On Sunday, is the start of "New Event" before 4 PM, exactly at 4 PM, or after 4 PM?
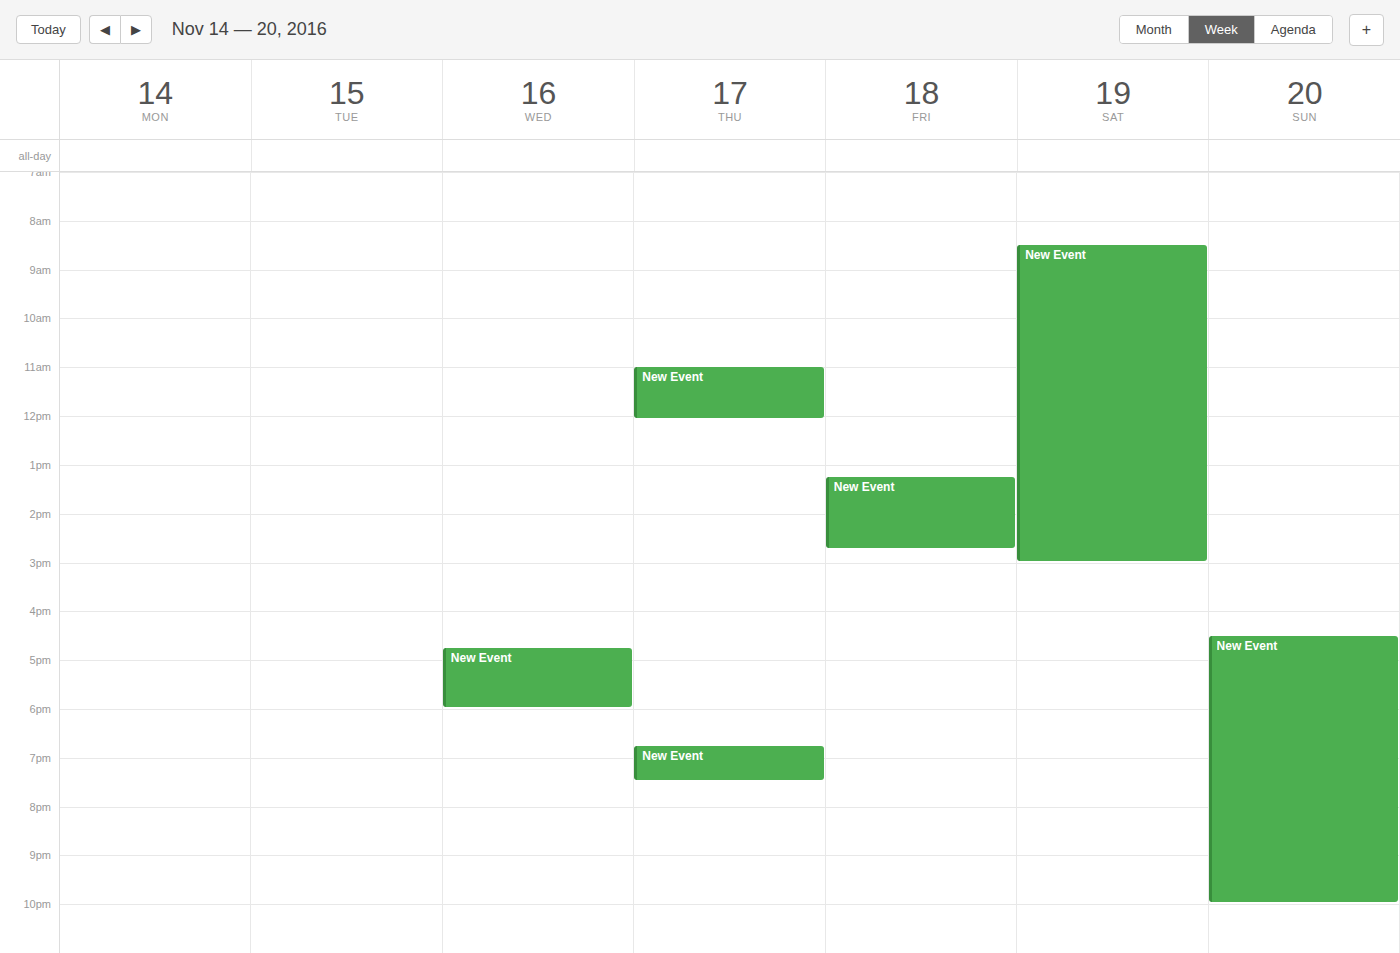
4:30 PM -- after 4 PM, 30 minutes below the 4 PM line.